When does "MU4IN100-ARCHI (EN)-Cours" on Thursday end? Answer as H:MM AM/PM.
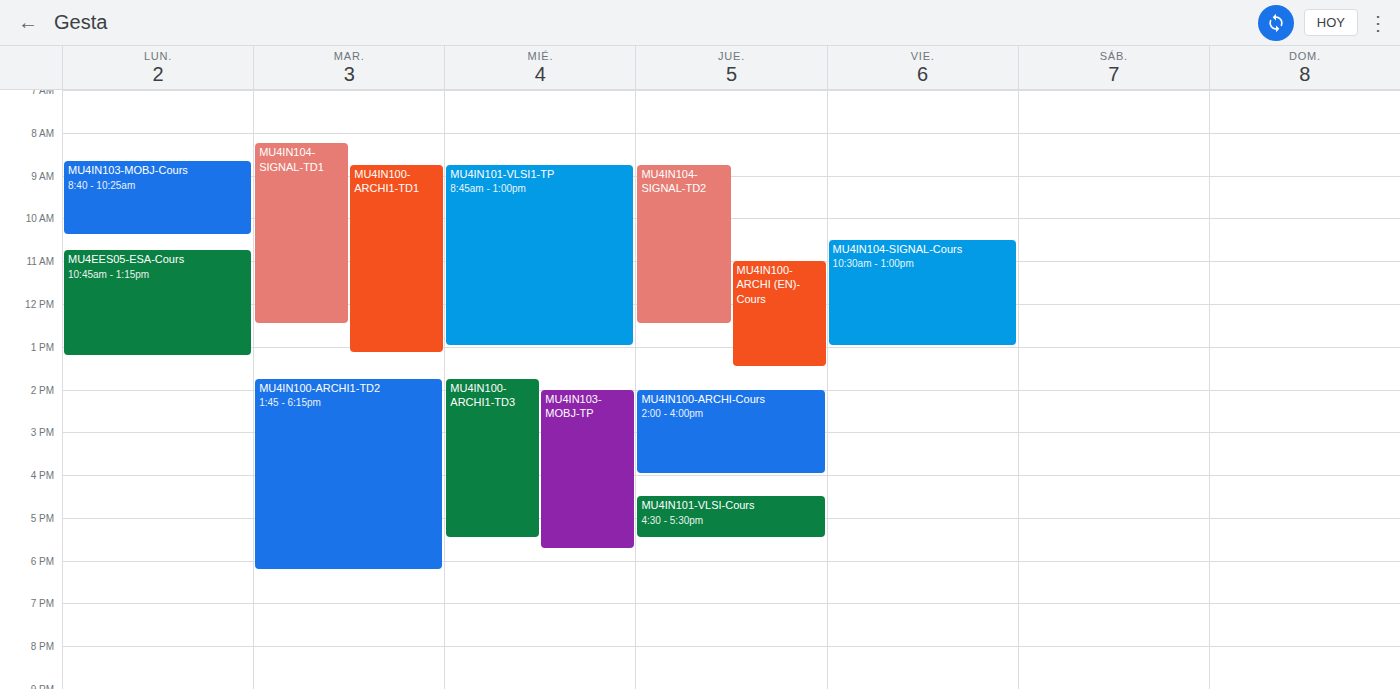
1:30 PM